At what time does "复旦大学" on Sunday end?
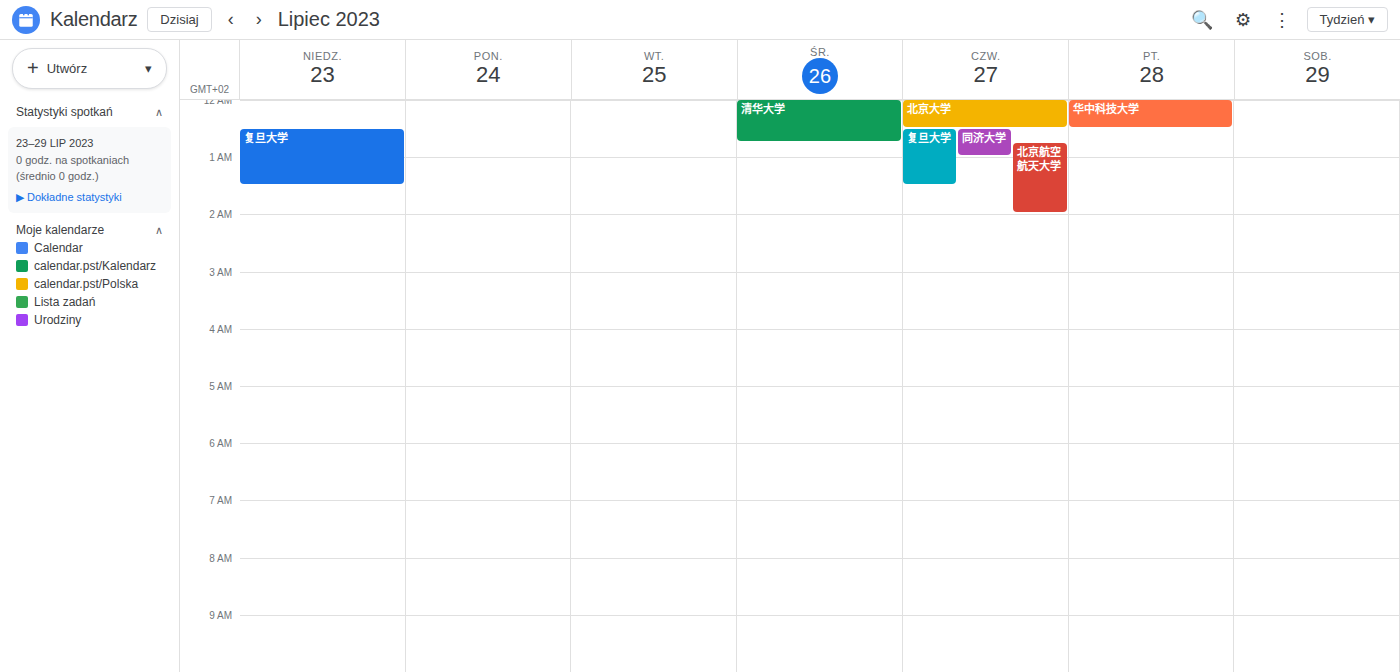
1:30 AM